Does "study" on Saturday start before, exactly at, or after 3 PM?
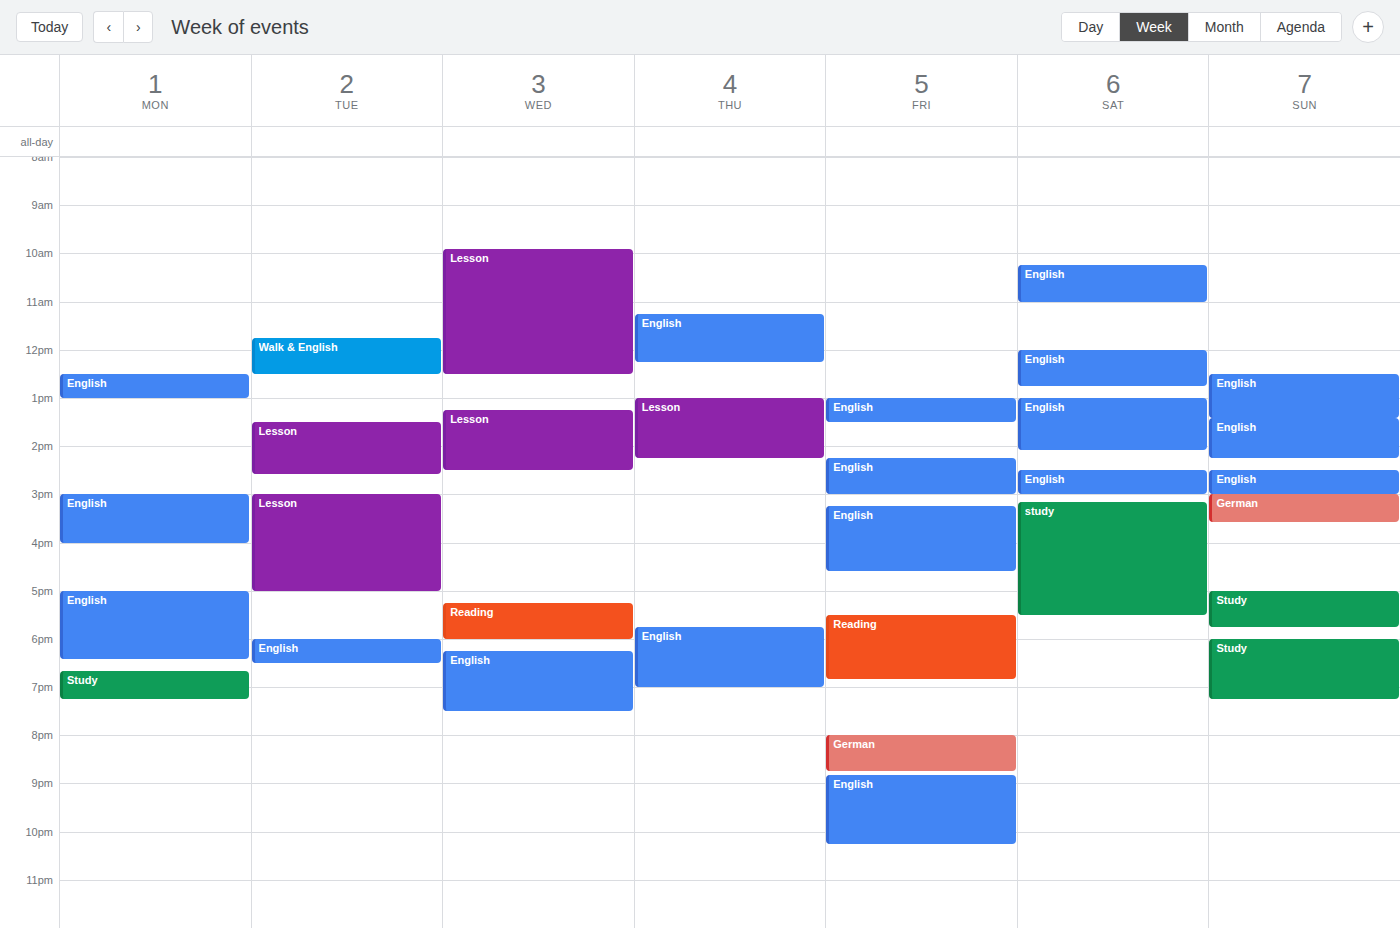
3:10 PM -- after 3 PM, 10 minutes below the 3 PM line.